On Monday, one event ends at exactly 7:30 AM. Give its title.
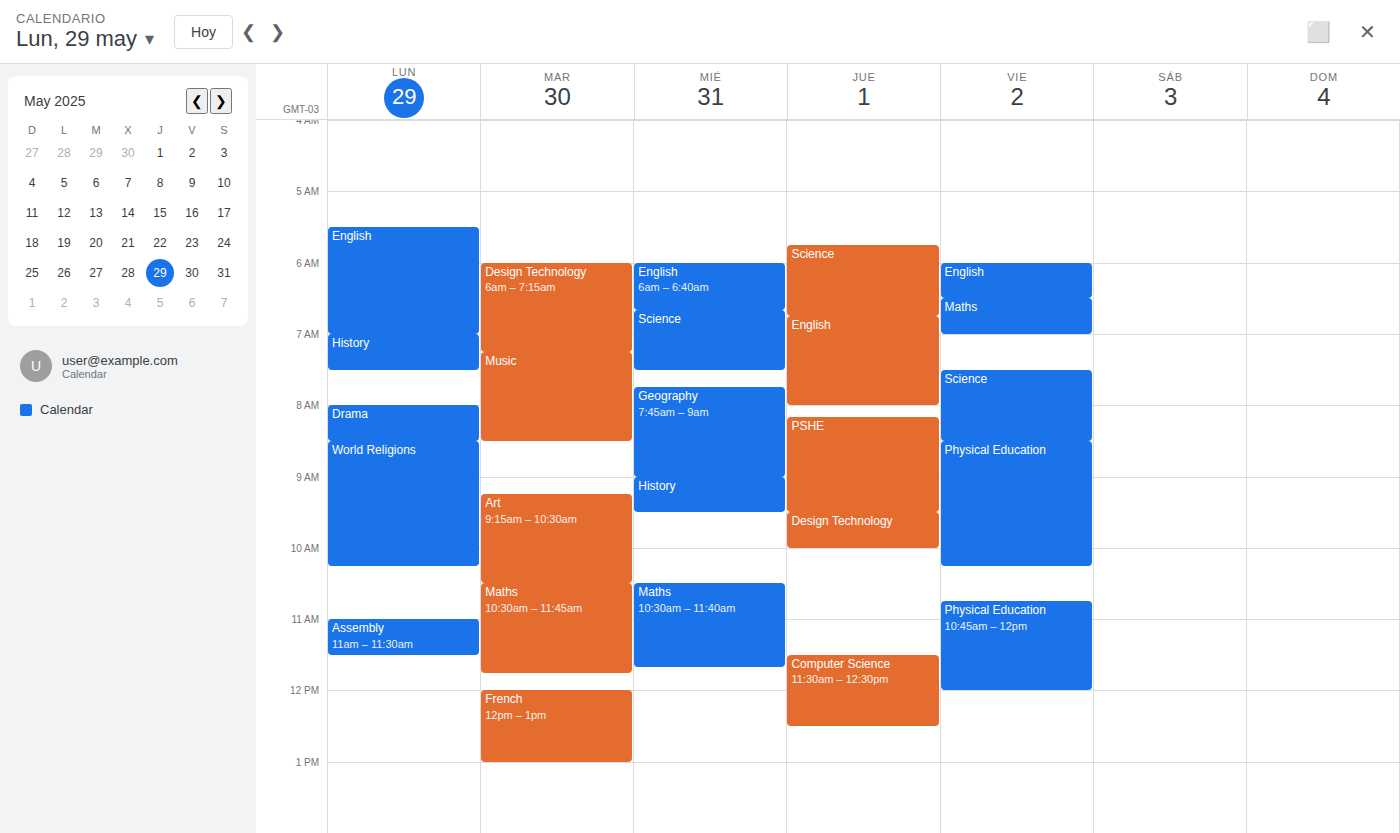
"History"